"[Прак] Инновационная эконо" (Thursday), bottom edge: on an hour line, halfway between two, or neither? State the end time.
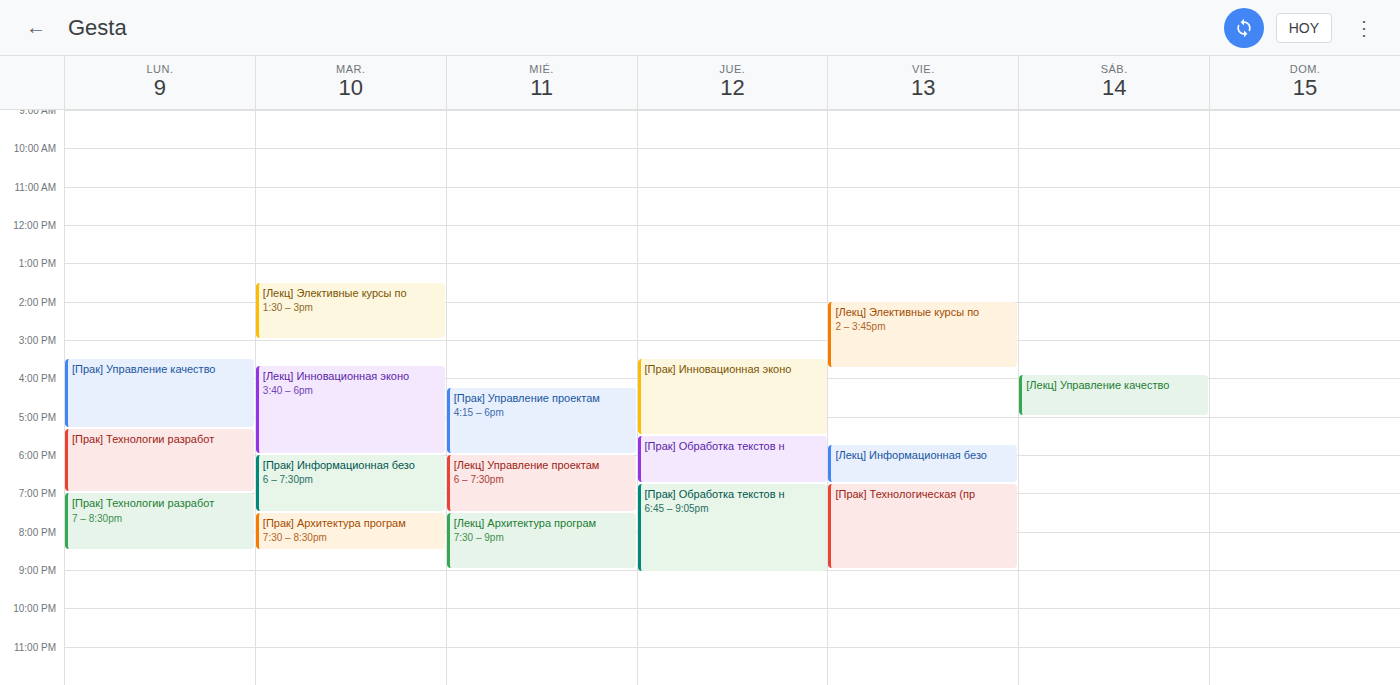
5:30 PM -- halfway between the 5 PM and 6 PM lines.